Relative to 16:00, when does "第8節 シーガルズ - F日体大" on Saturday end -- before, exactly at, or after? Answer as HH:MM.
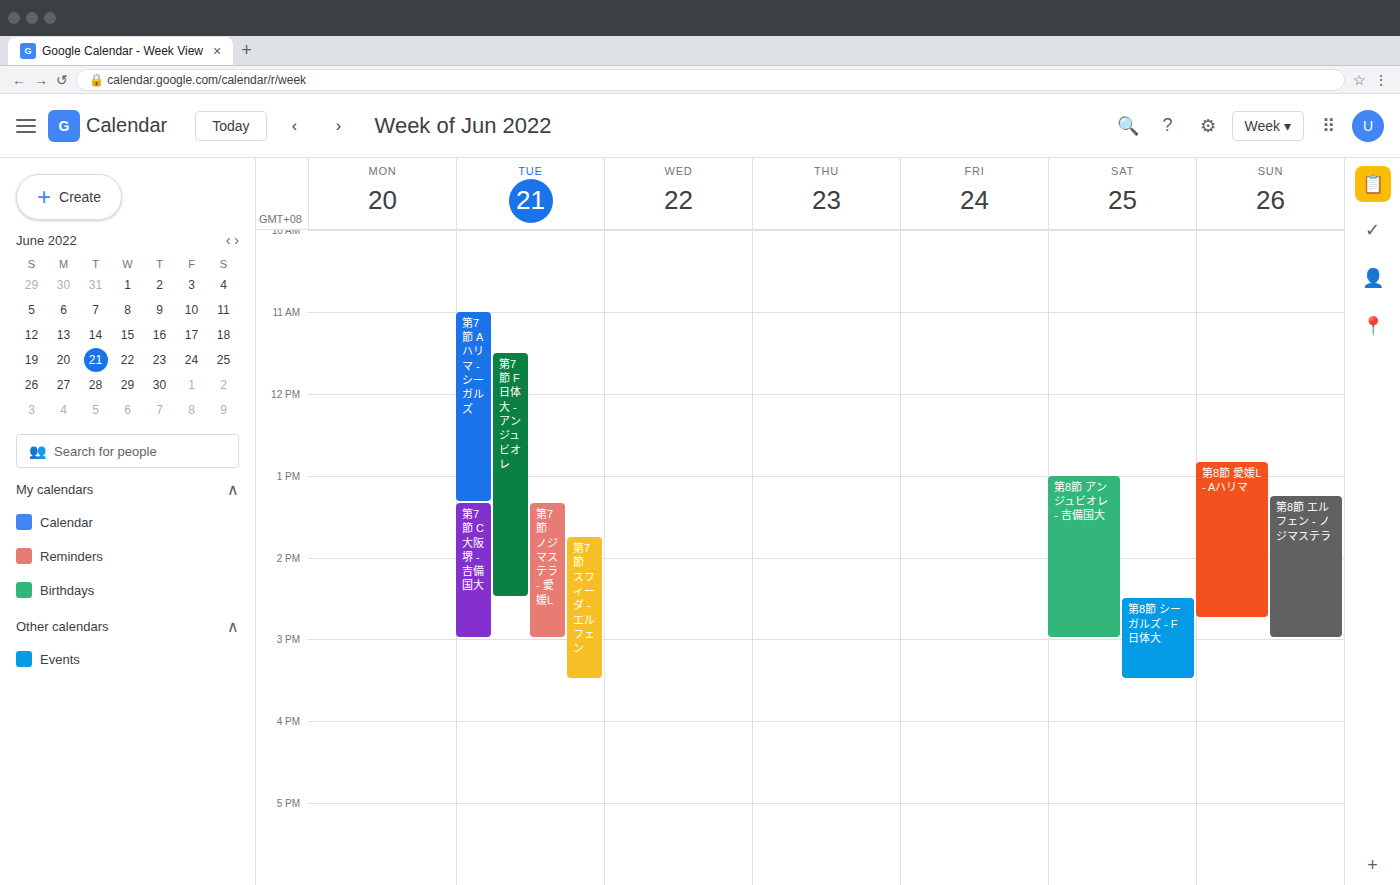
15:30 -- before 16:00, 30 minutes above the 16:00 line.